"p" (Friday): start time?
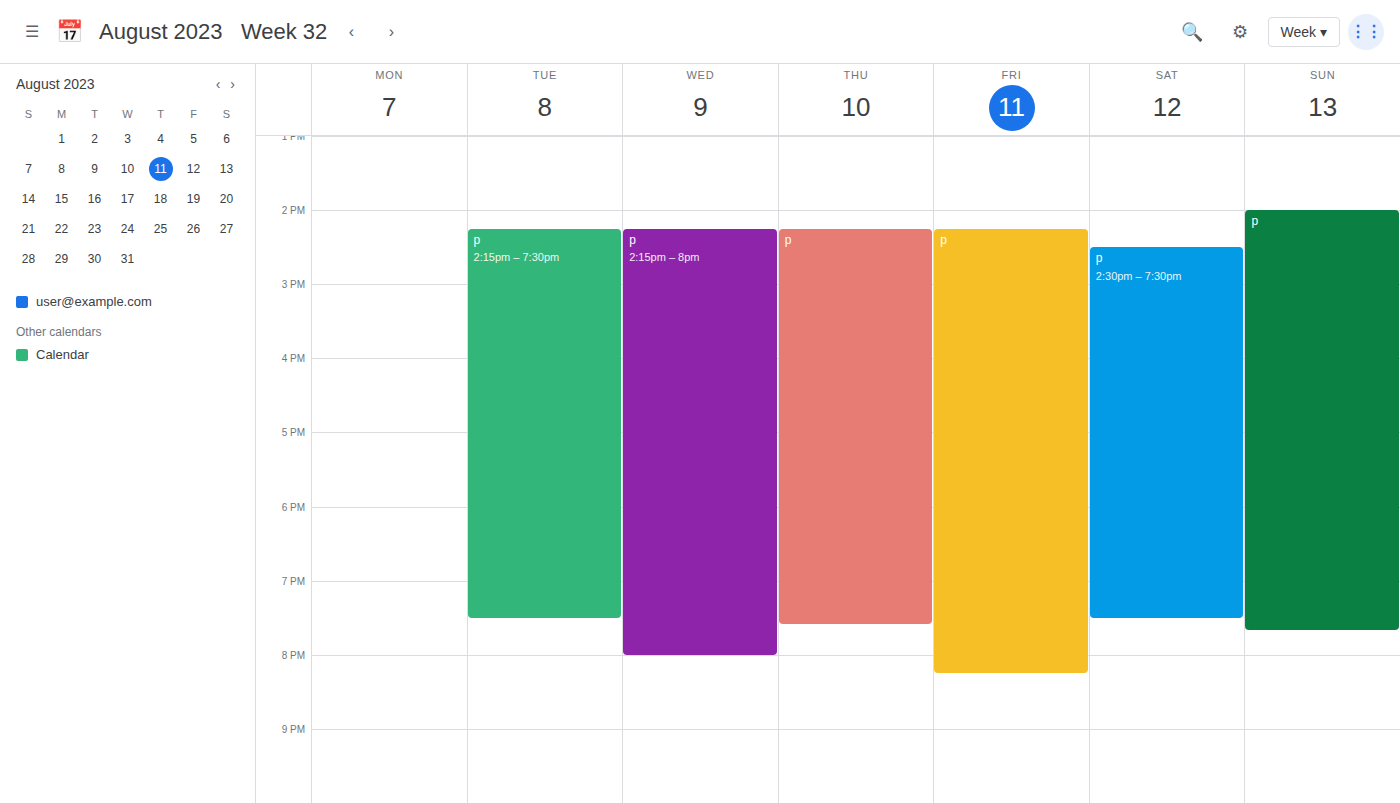
2:15 PM